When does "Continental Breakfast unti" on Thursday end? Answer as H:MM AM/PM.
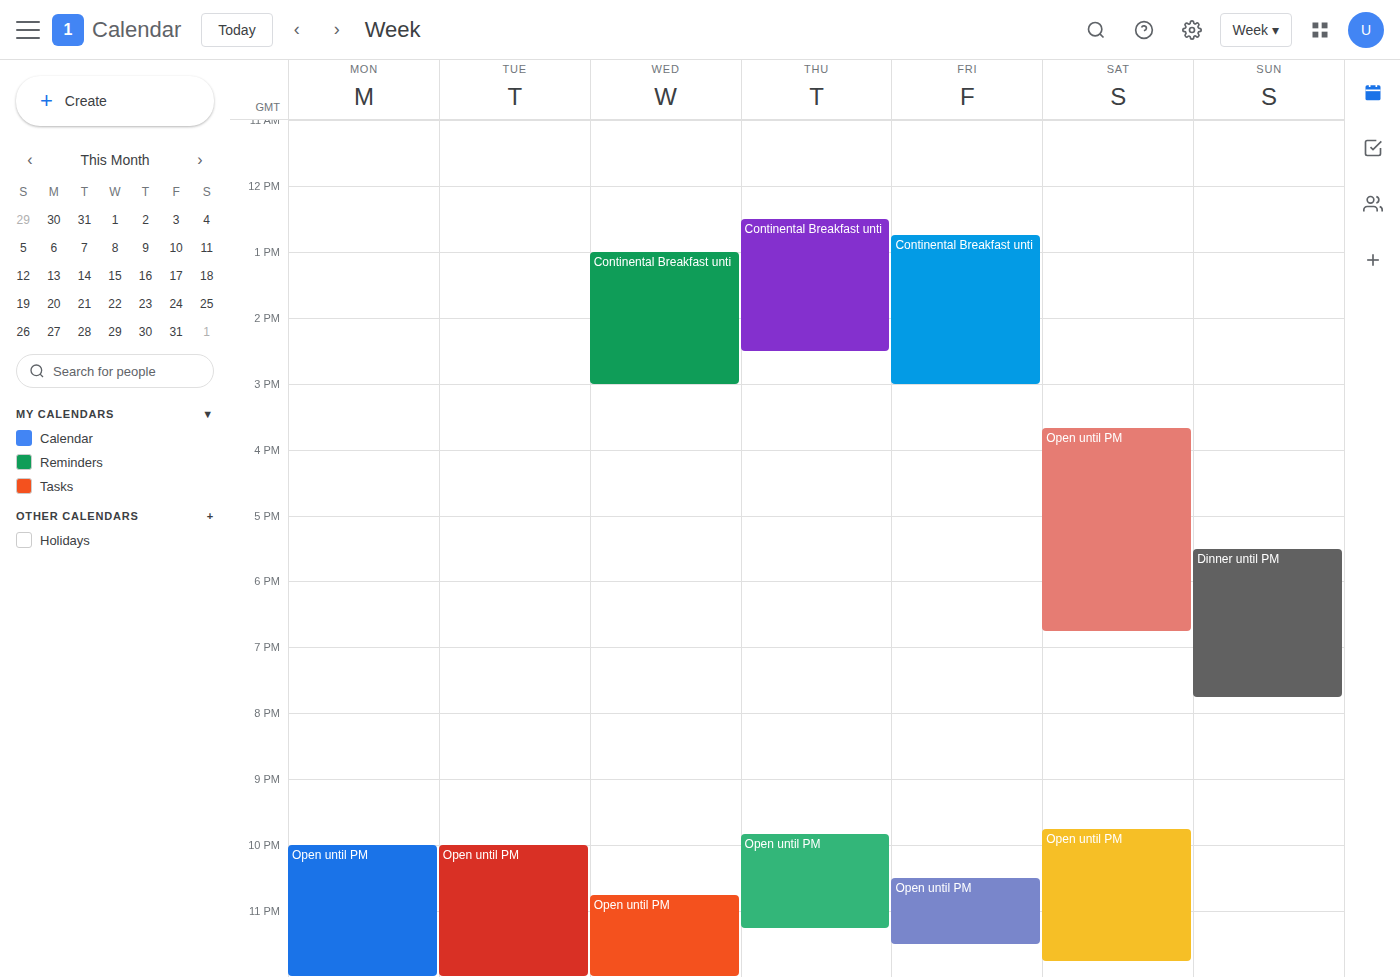
2:30 PM